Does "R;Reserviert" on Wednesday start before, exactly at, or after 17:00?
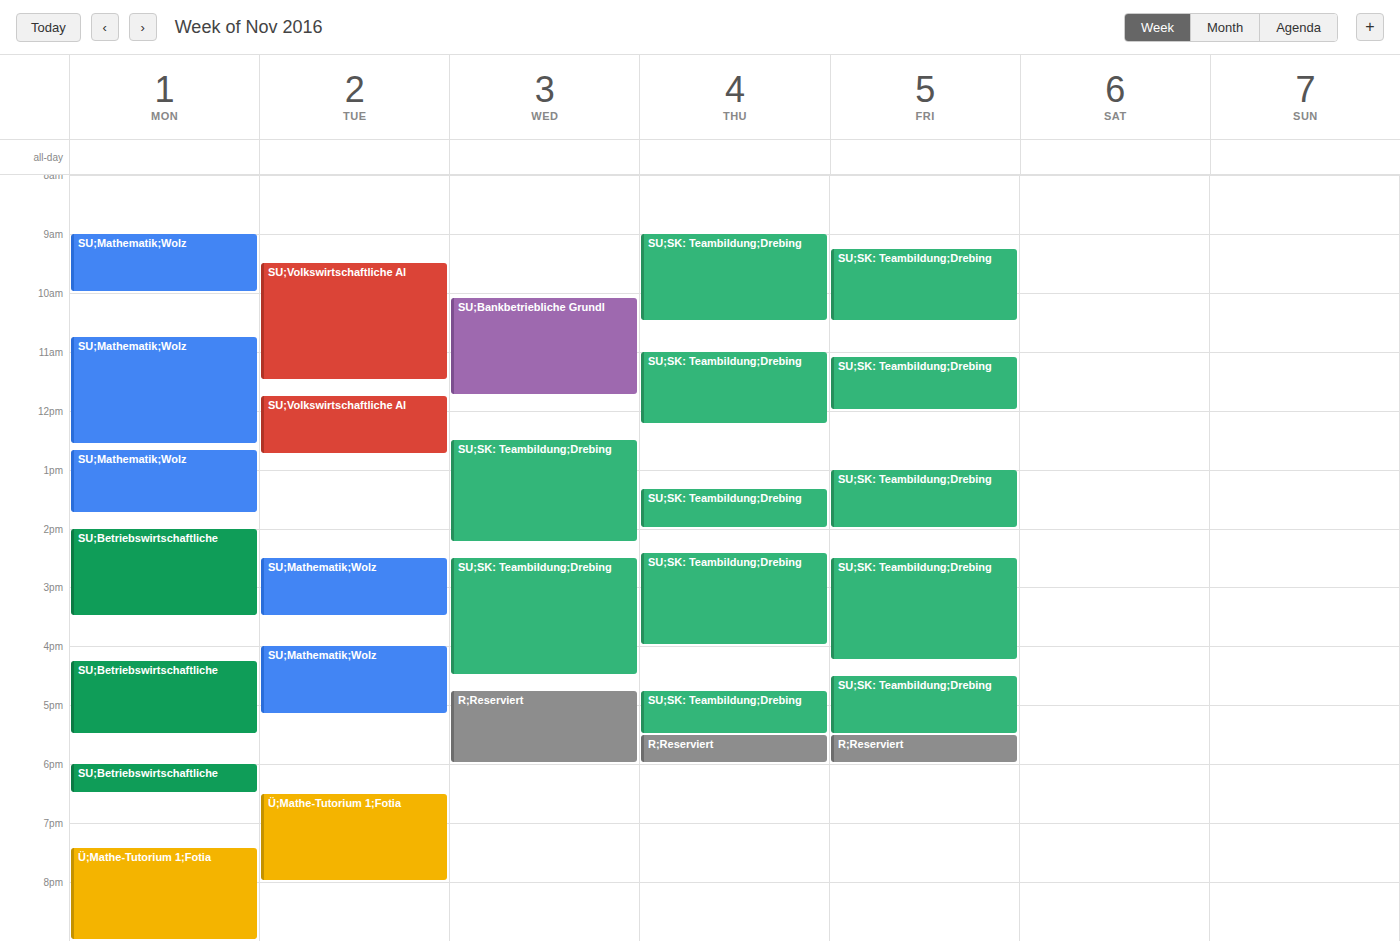
16:45 -- before 17:00, 15 minutes above the 17:00 line.